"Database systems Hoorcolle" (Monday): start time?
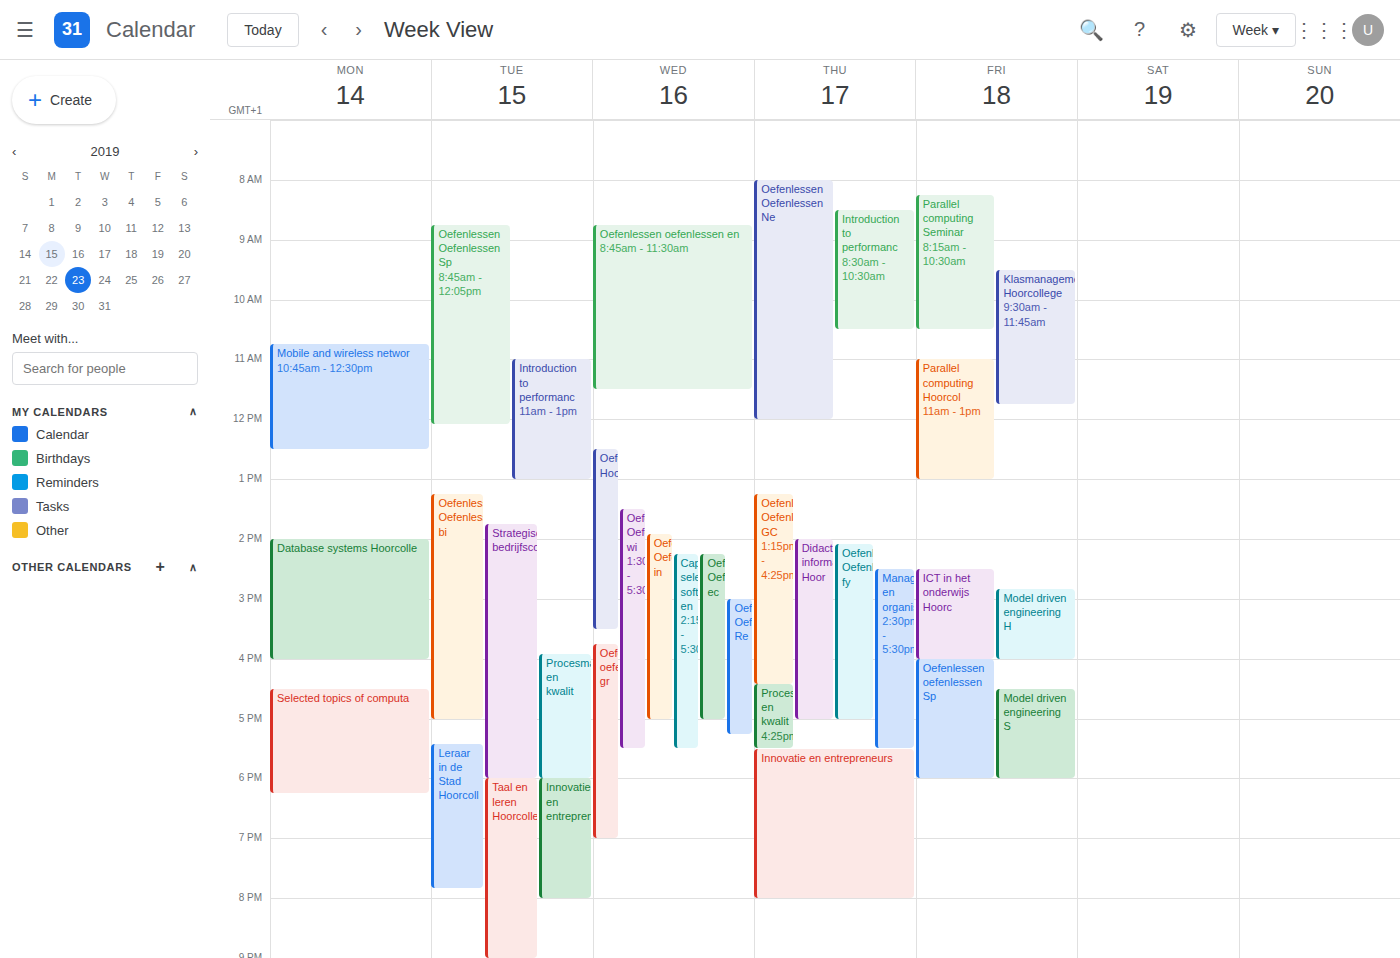
14:00